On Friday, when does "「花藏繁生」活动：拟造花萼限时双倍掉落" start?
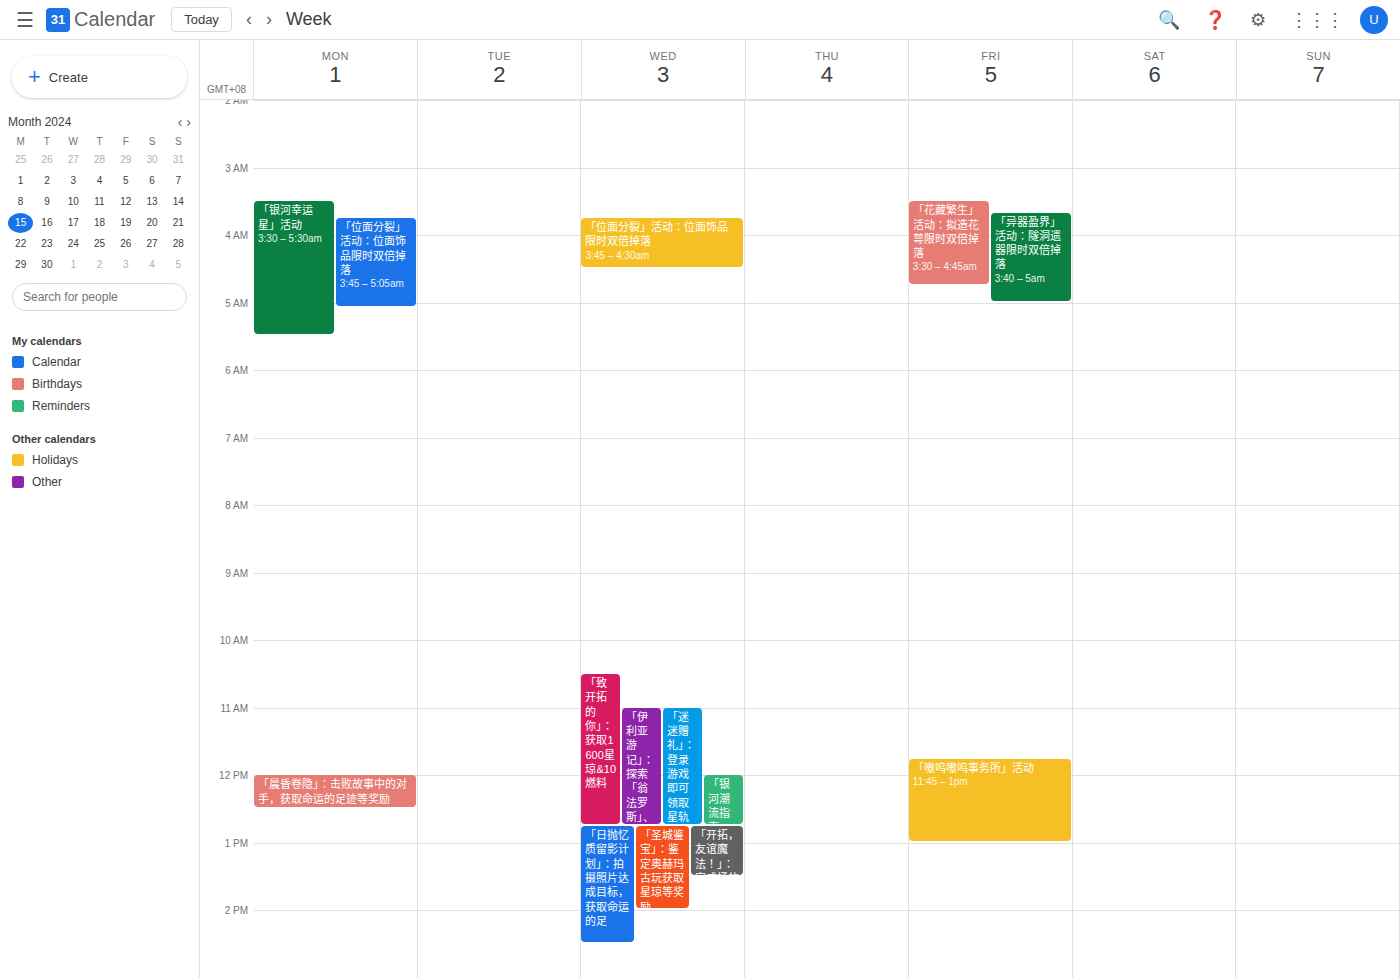
03:30